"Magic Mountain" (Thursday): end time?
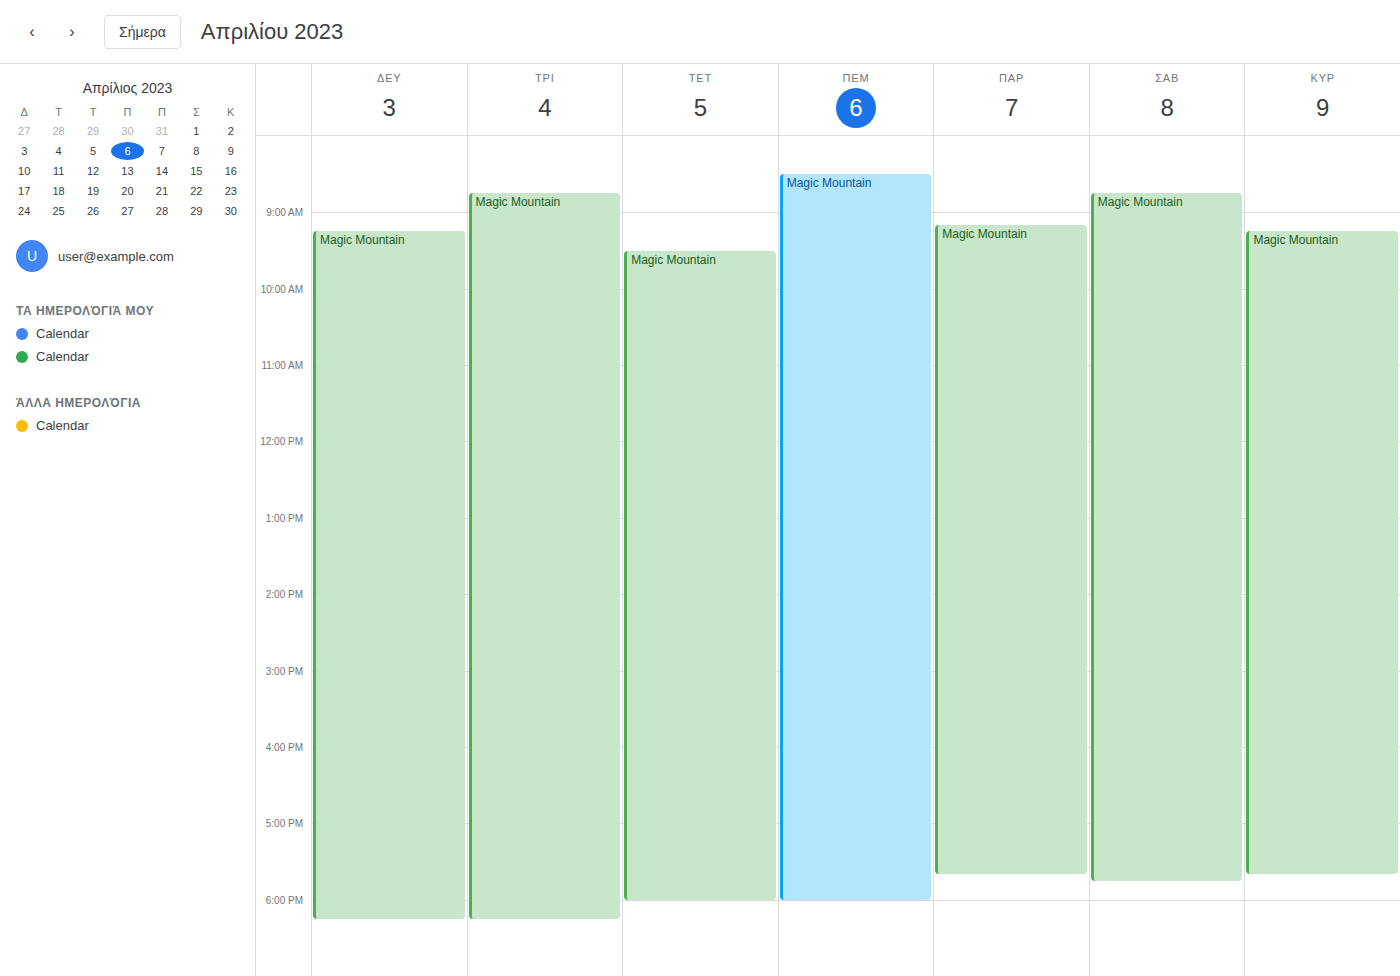
6:00 PM